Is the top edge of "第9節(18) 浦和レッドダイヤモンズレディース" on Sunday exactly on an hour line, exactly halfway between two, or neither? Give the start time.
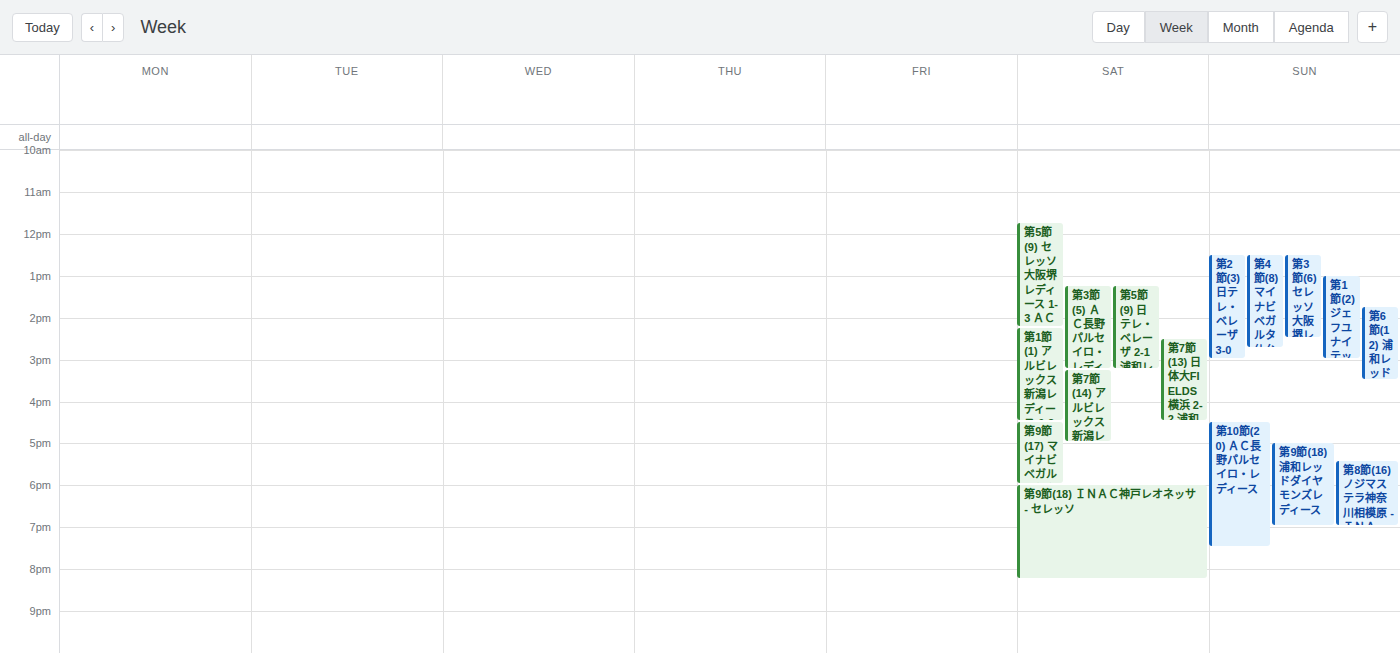
5:00 PM -- exactly on the 5 PM line.